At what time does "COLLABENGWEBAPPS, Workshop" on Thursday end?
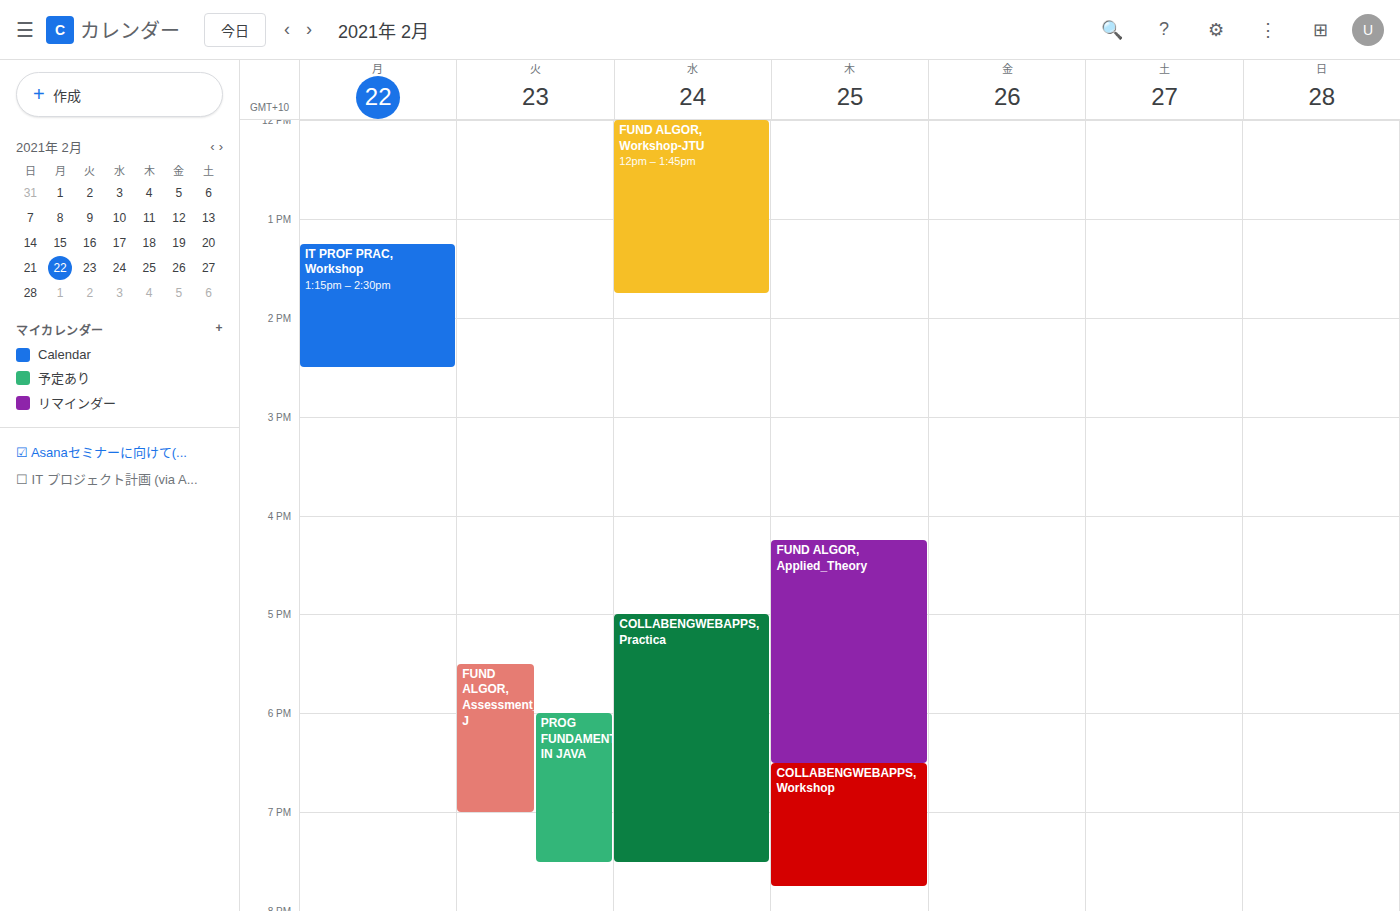
7:45 PM